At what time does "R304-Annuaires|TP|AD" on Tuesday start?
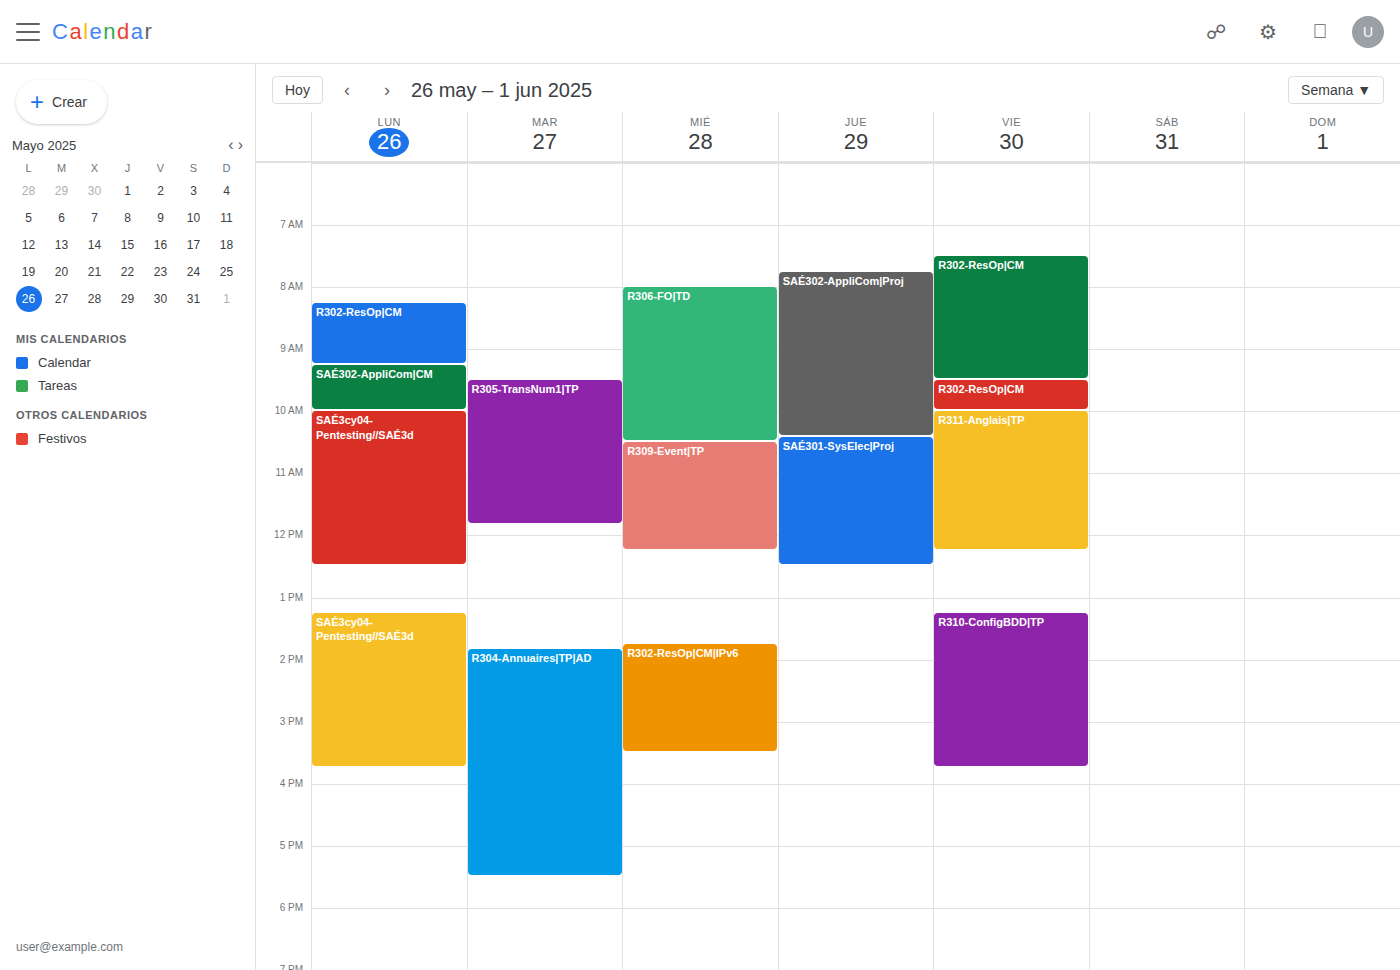
13:50